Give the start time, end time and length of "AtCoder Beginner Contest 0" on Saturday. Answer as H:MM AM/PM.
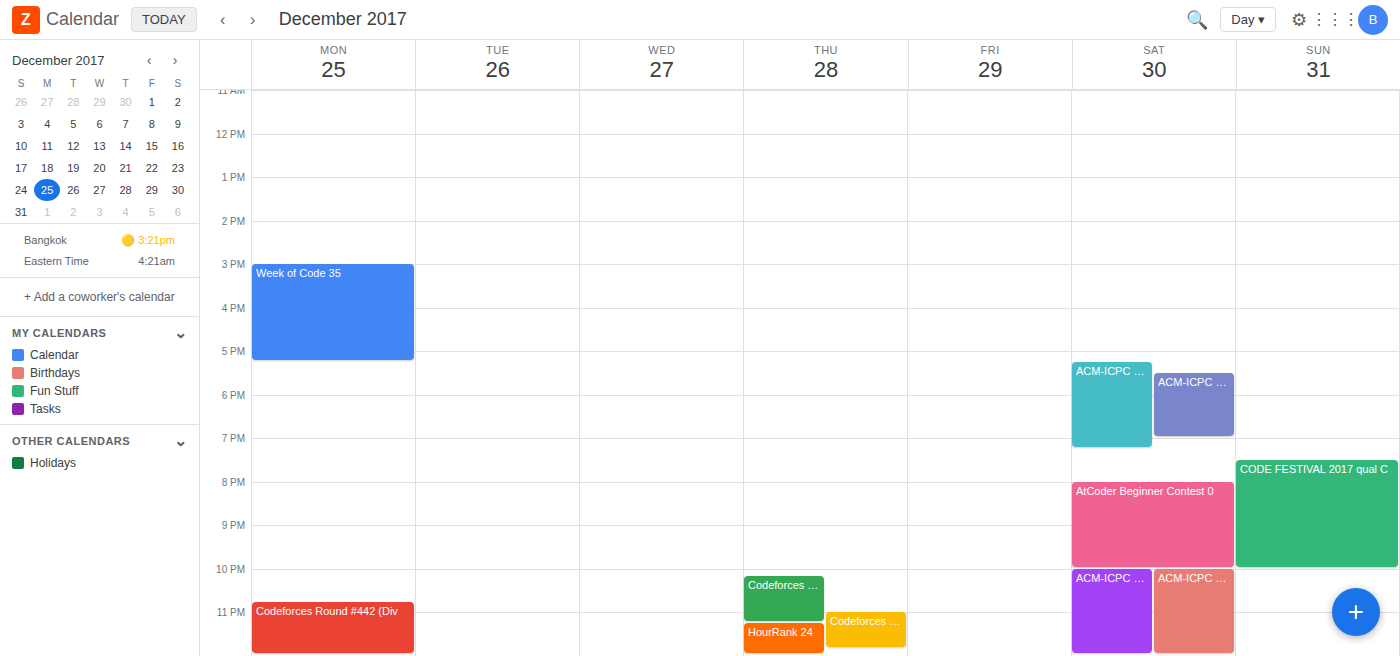
8:00 PM to 10:00 PM, 2 hours